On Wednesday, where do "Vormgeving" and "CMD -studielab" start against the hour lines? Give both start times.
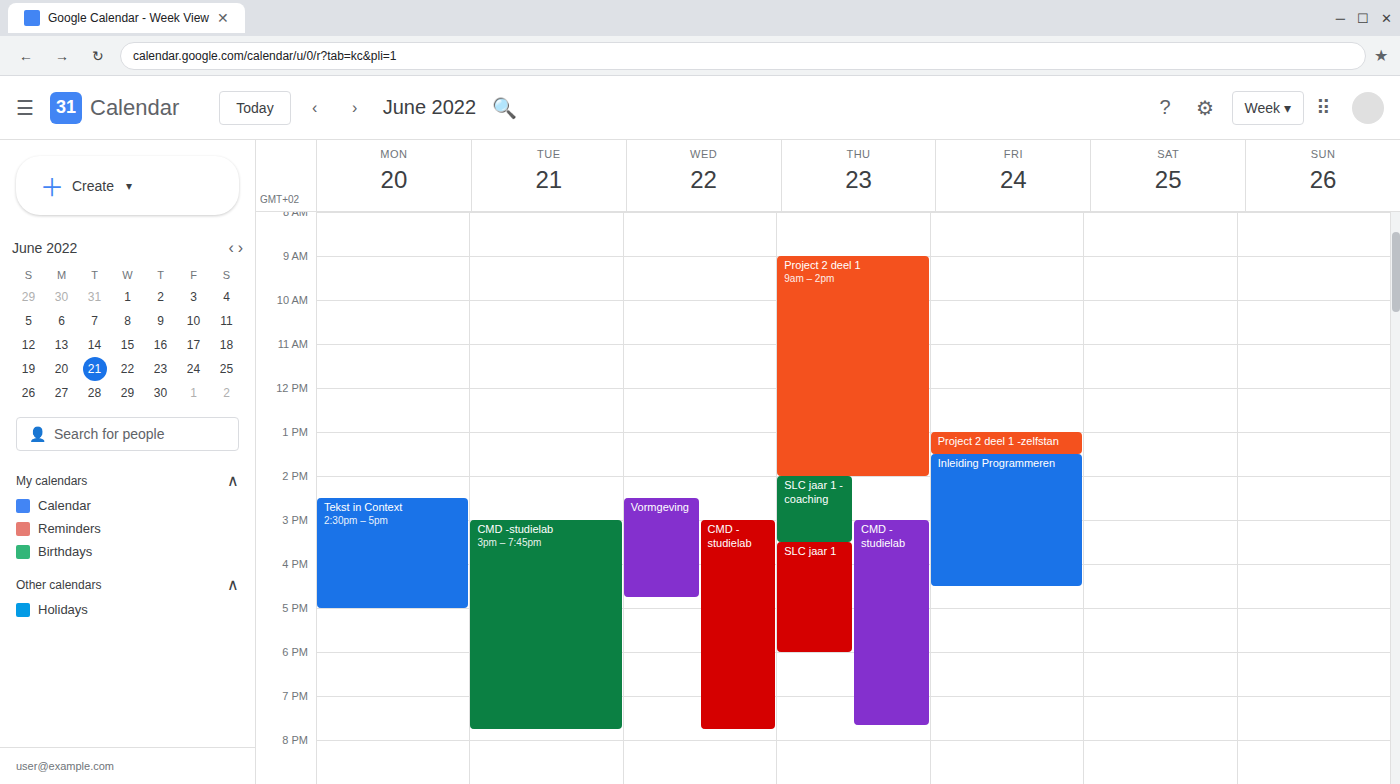
"Vormgeving": 2:30 PM, halfway between the 2 PM and 3 PM lines. "CMD -studielab": 3:00 PM, exactly on the 3 PM line.